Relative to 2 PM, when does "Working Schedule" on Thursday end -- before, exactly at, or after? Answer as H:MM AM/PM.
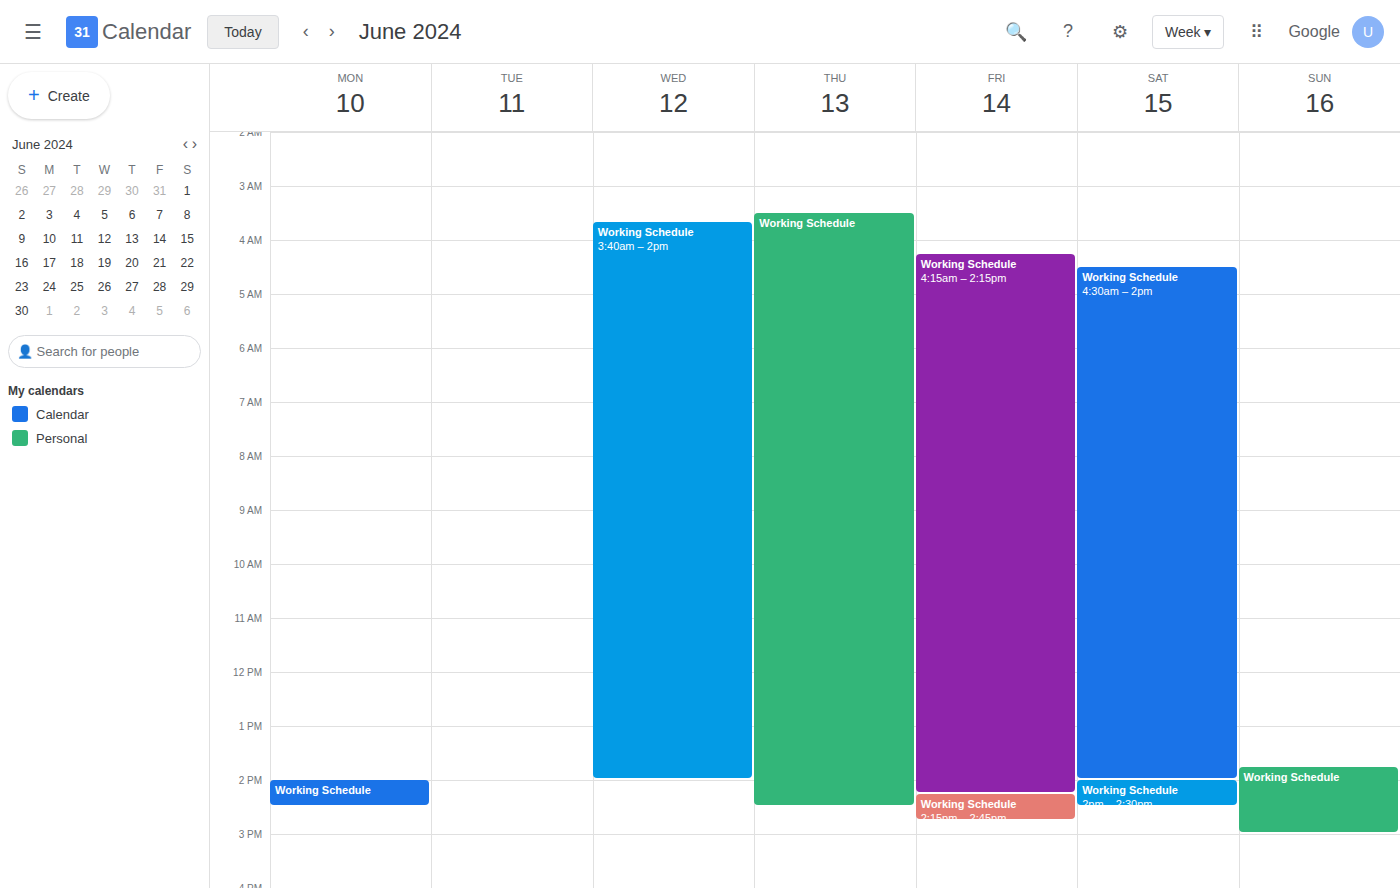
2:30 PM -- after 2 PM, 30 minutes below the 2 PM line.